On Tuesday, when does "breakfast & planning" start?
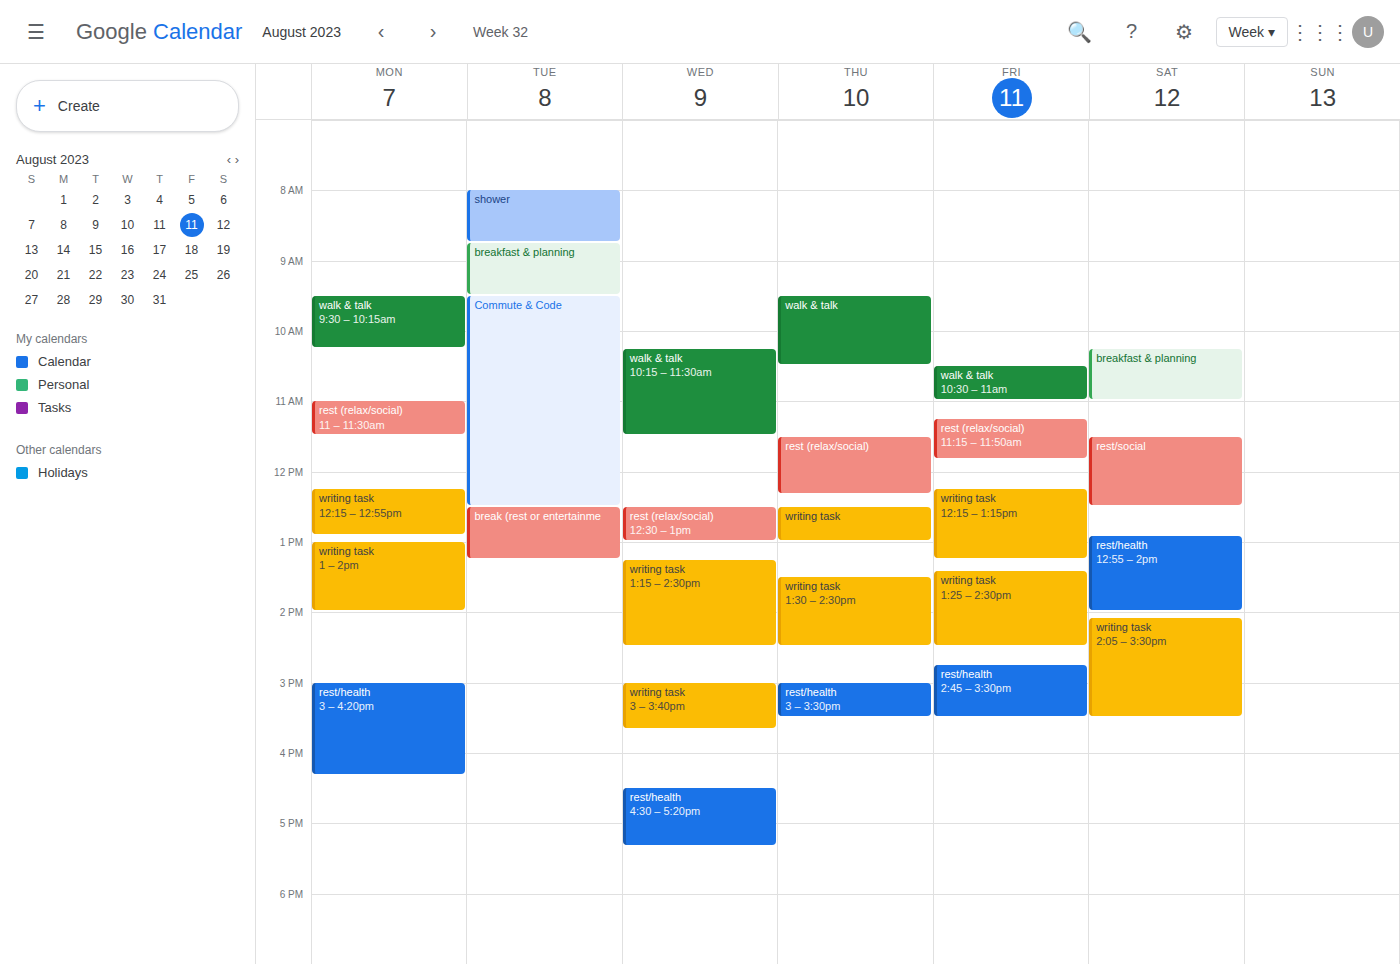
8:45 AM